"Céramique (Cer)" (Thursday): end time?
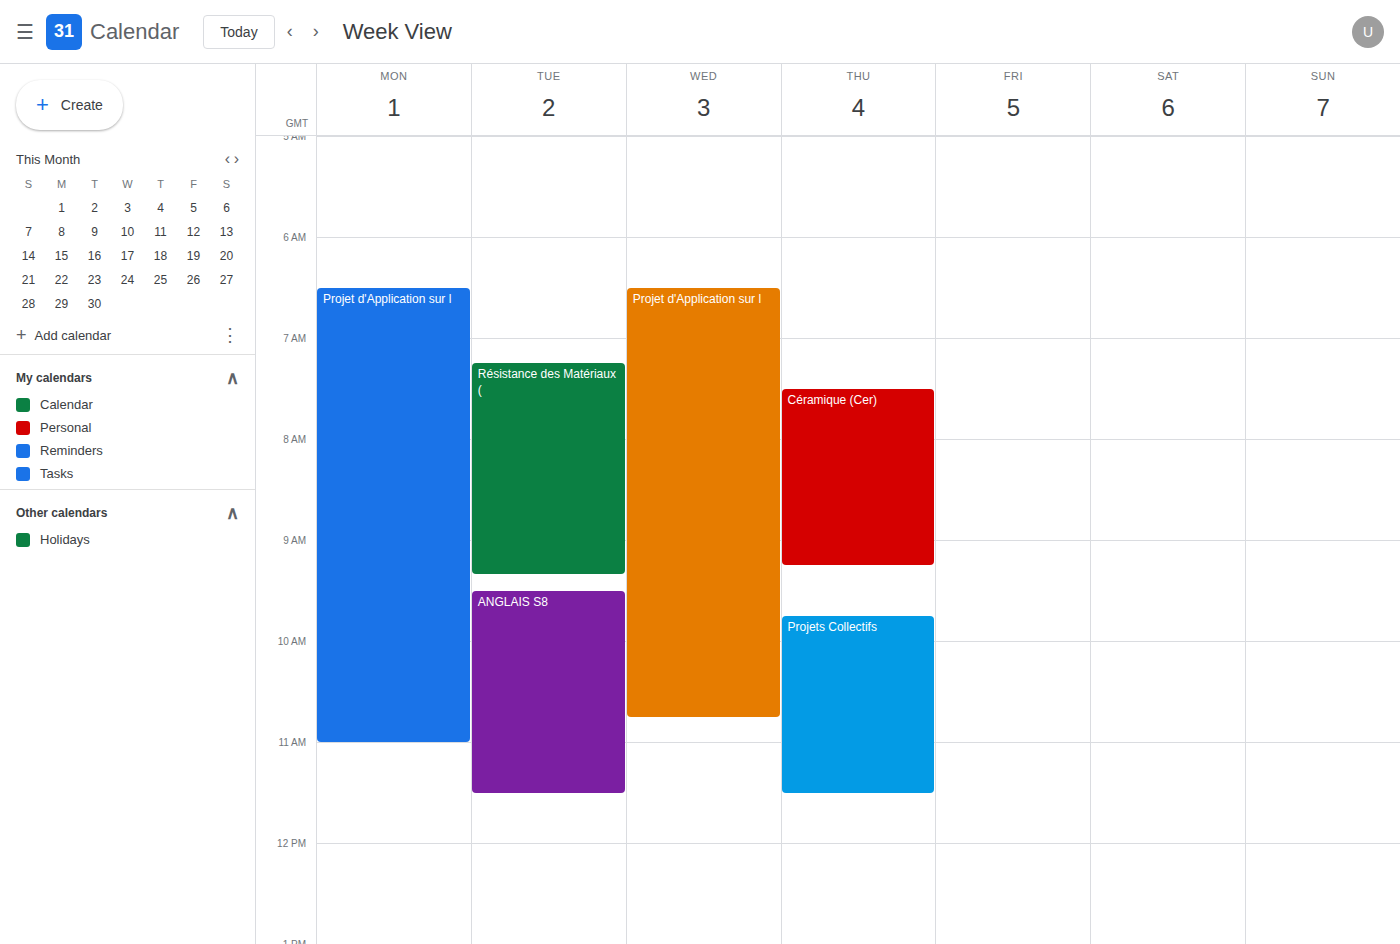
9:15 AM